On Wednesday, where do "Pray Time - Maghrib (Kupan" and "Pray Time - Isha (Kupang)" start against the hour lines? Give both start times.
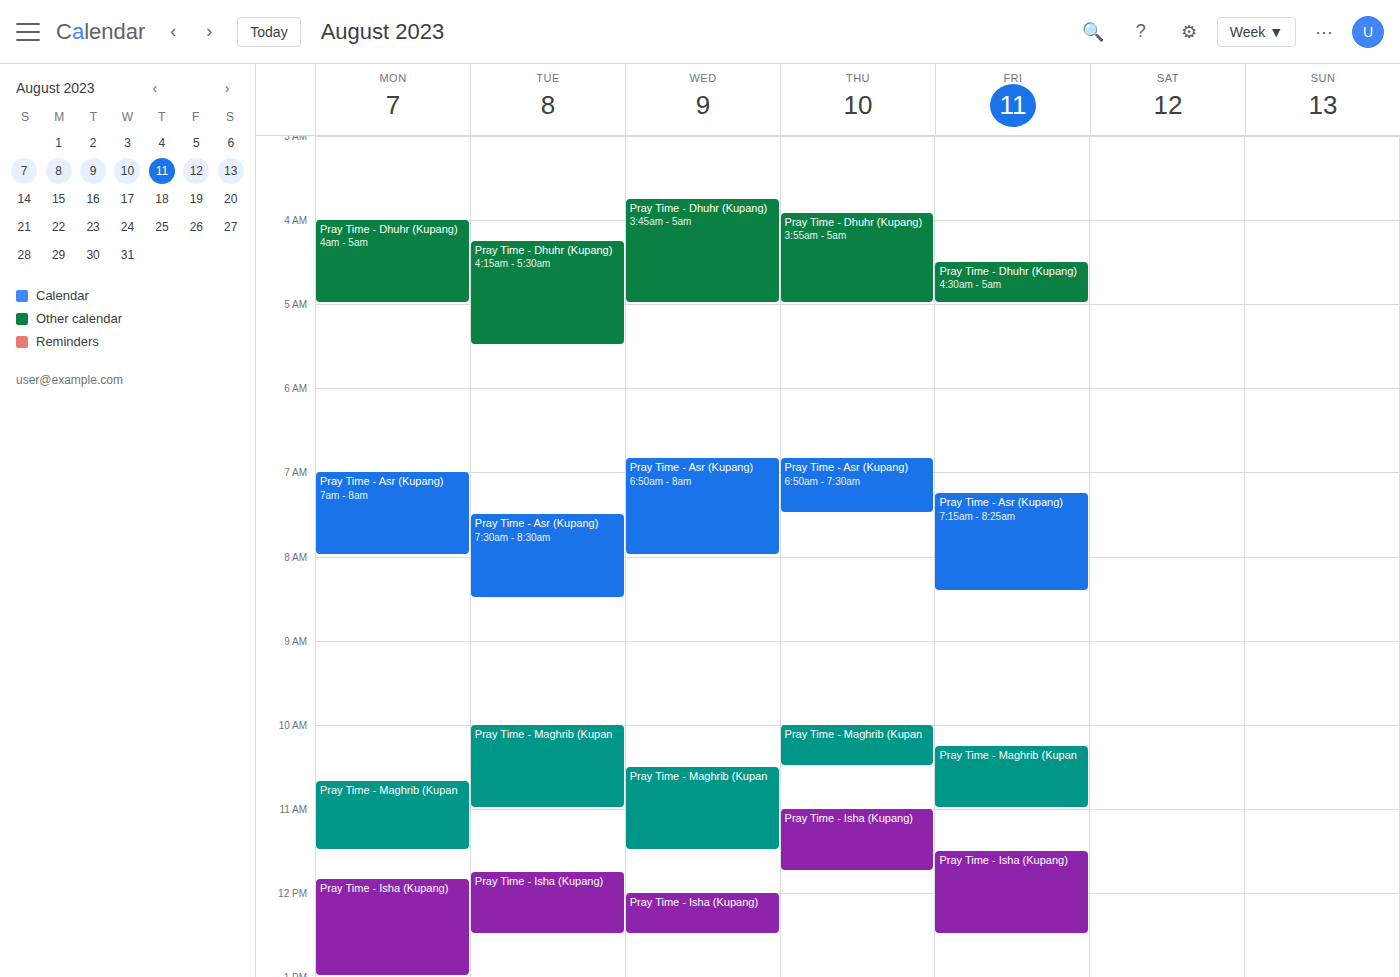
"Pray Time - Maghrib (Kupan": 10:30 AM, halfway between the 10 AM and 11 AM lines. "Pray Time - Isha (Kupang)": 12:00 PM, exactly on the 12 PM line.